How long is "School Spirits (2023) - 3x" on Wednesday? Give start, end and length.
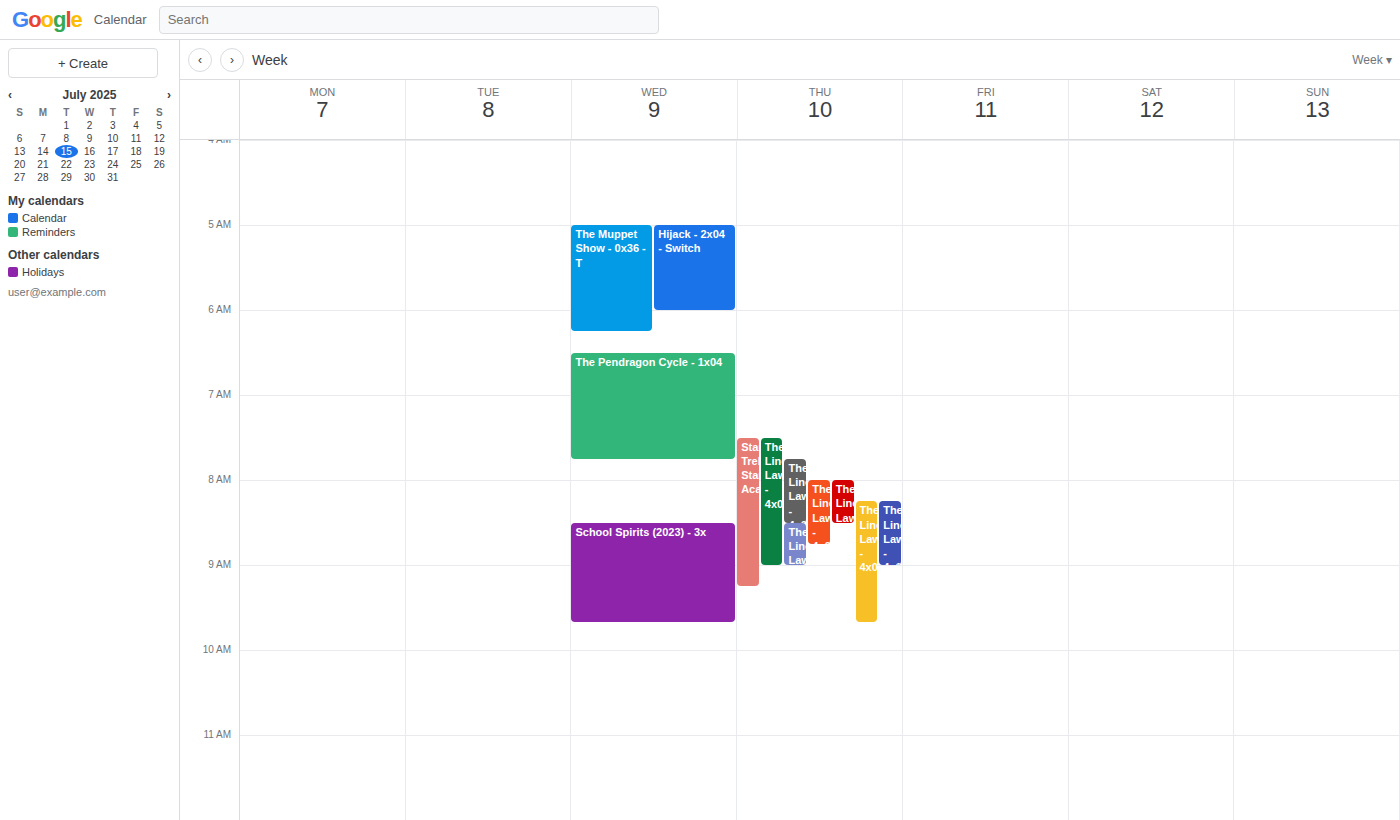
8:30 AM to 9:40 AM, 1 hour 10 minutes